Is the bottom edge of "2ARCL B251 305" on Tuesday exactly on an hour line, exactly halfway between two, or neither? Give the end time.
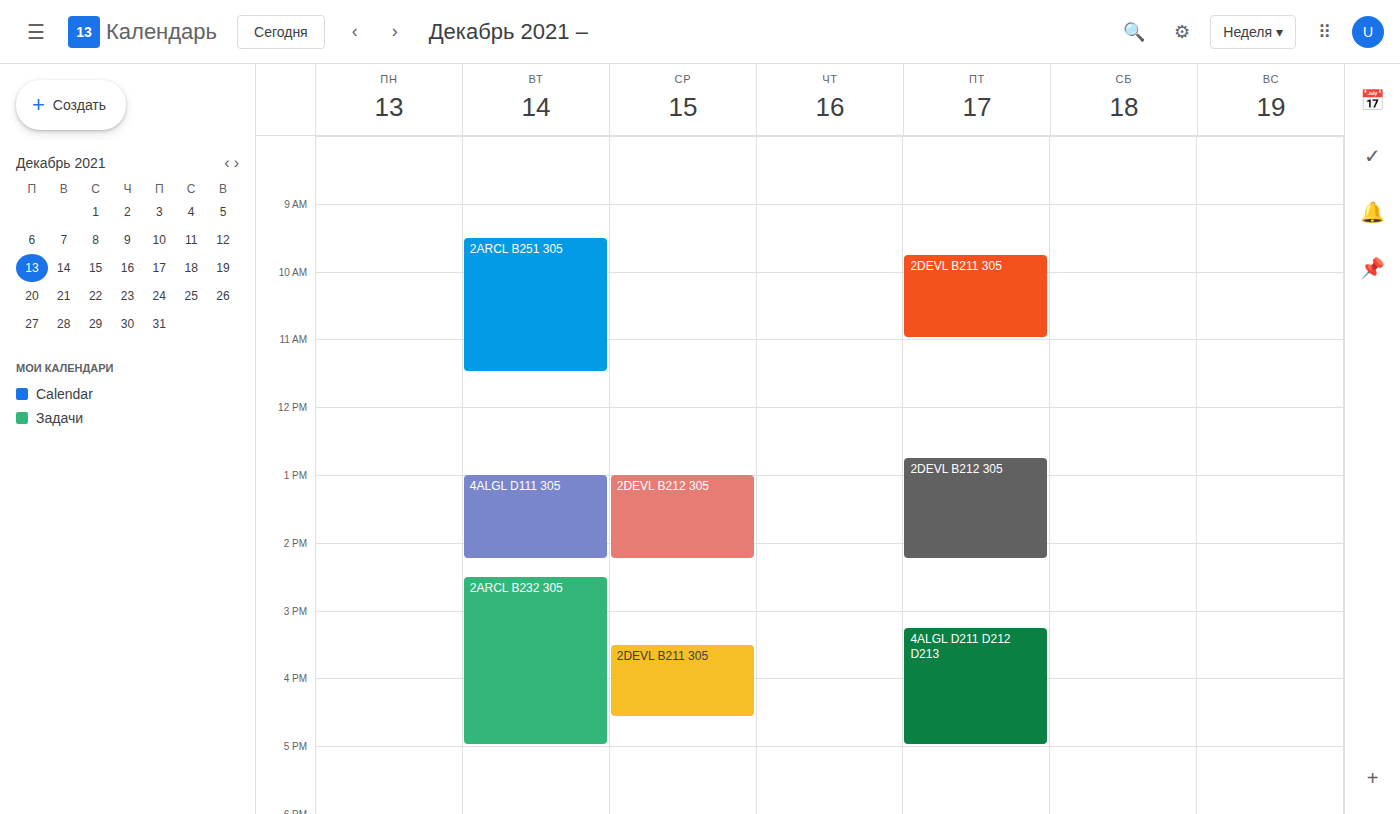
11:30 AM -- halfway between the 11 AM and 12 PM lines.